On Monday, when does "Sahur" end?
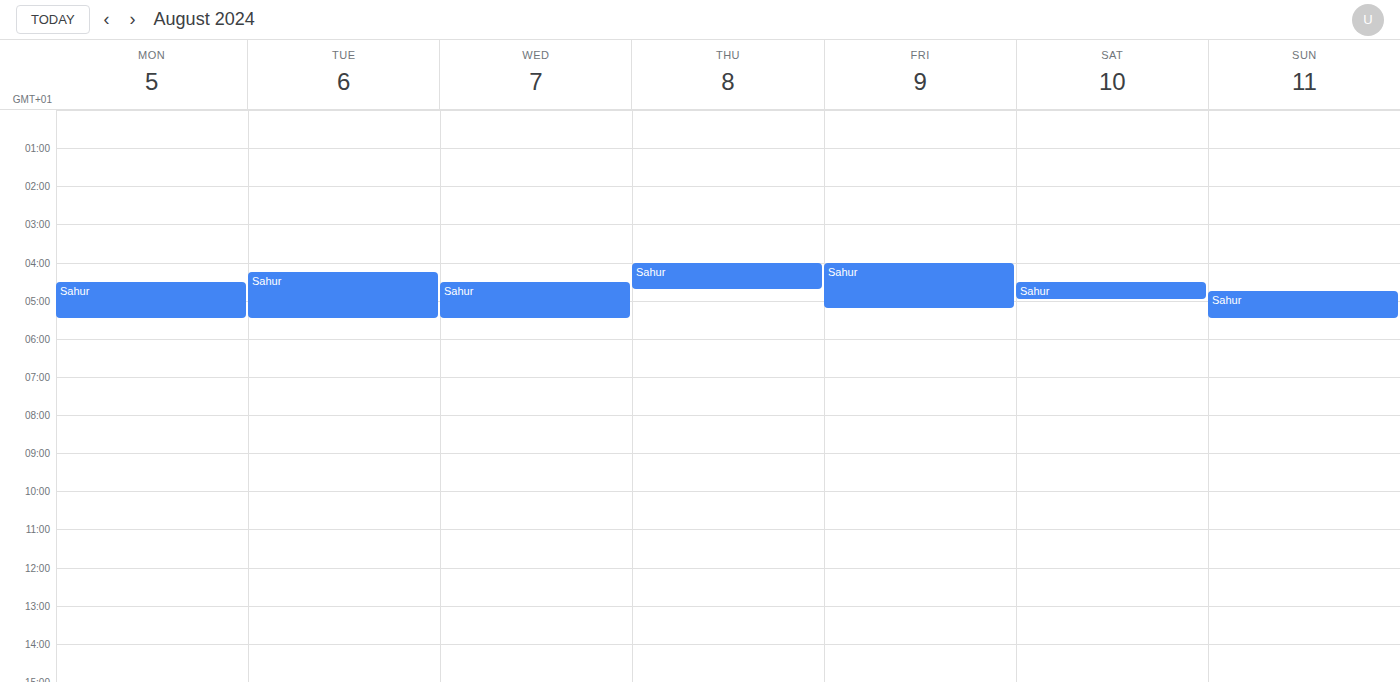
5:30 AM